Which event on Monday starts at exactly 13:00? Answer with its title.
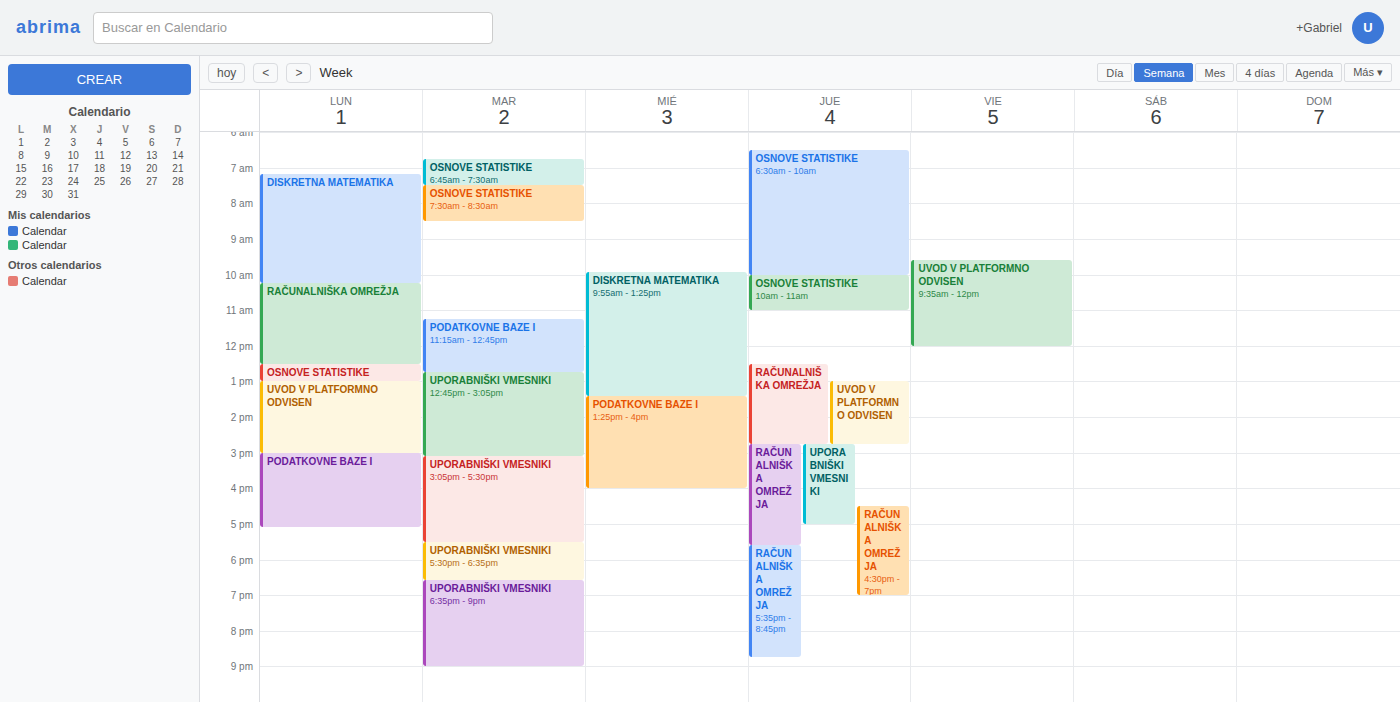
"UVOD V PLATFORMNO ODVISEN"